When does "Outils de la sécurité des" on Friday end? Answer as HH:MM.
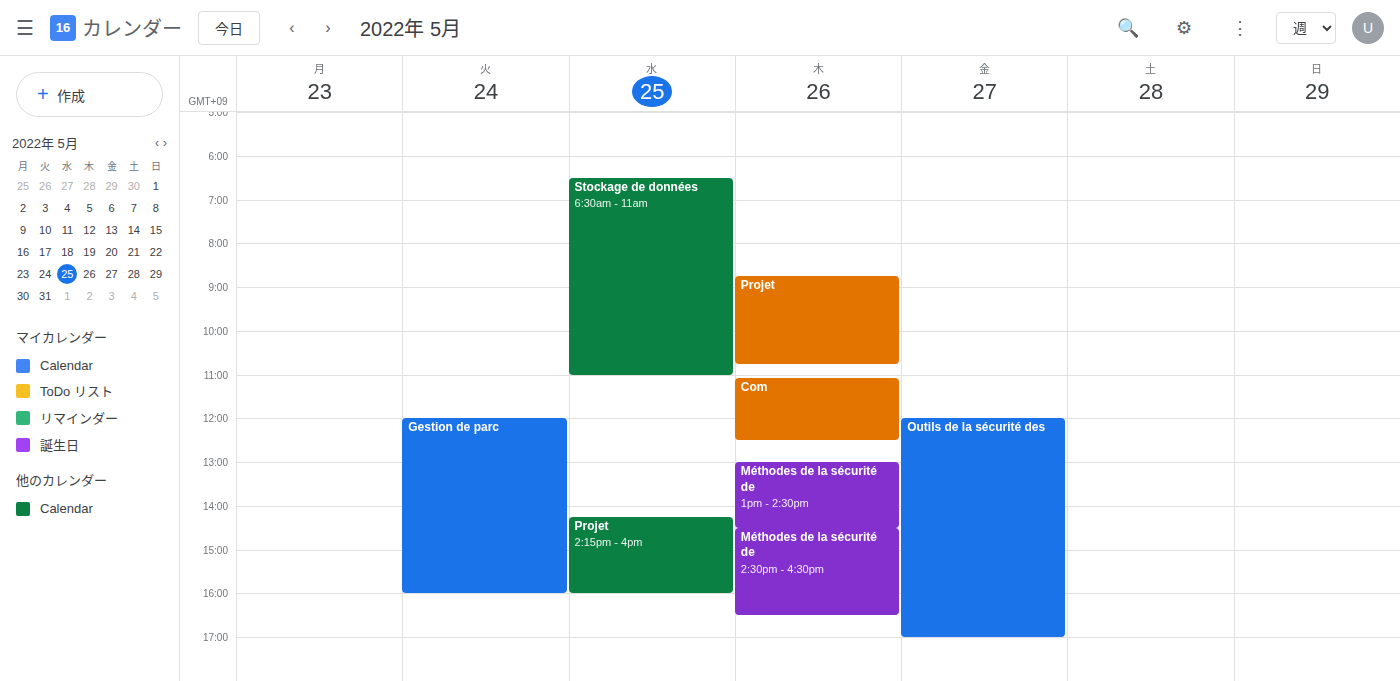
17:00